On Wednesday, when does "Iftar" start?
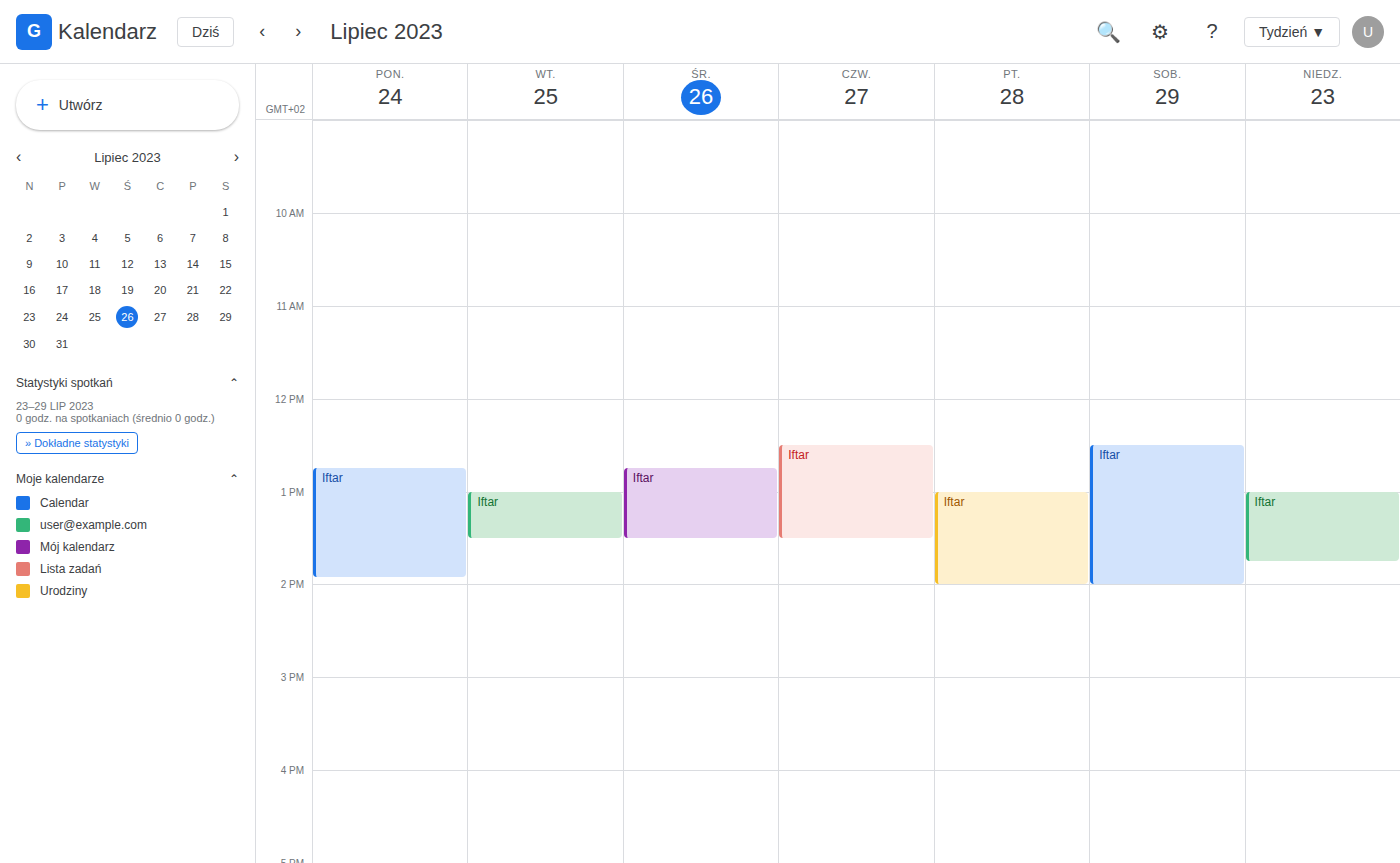
12:45